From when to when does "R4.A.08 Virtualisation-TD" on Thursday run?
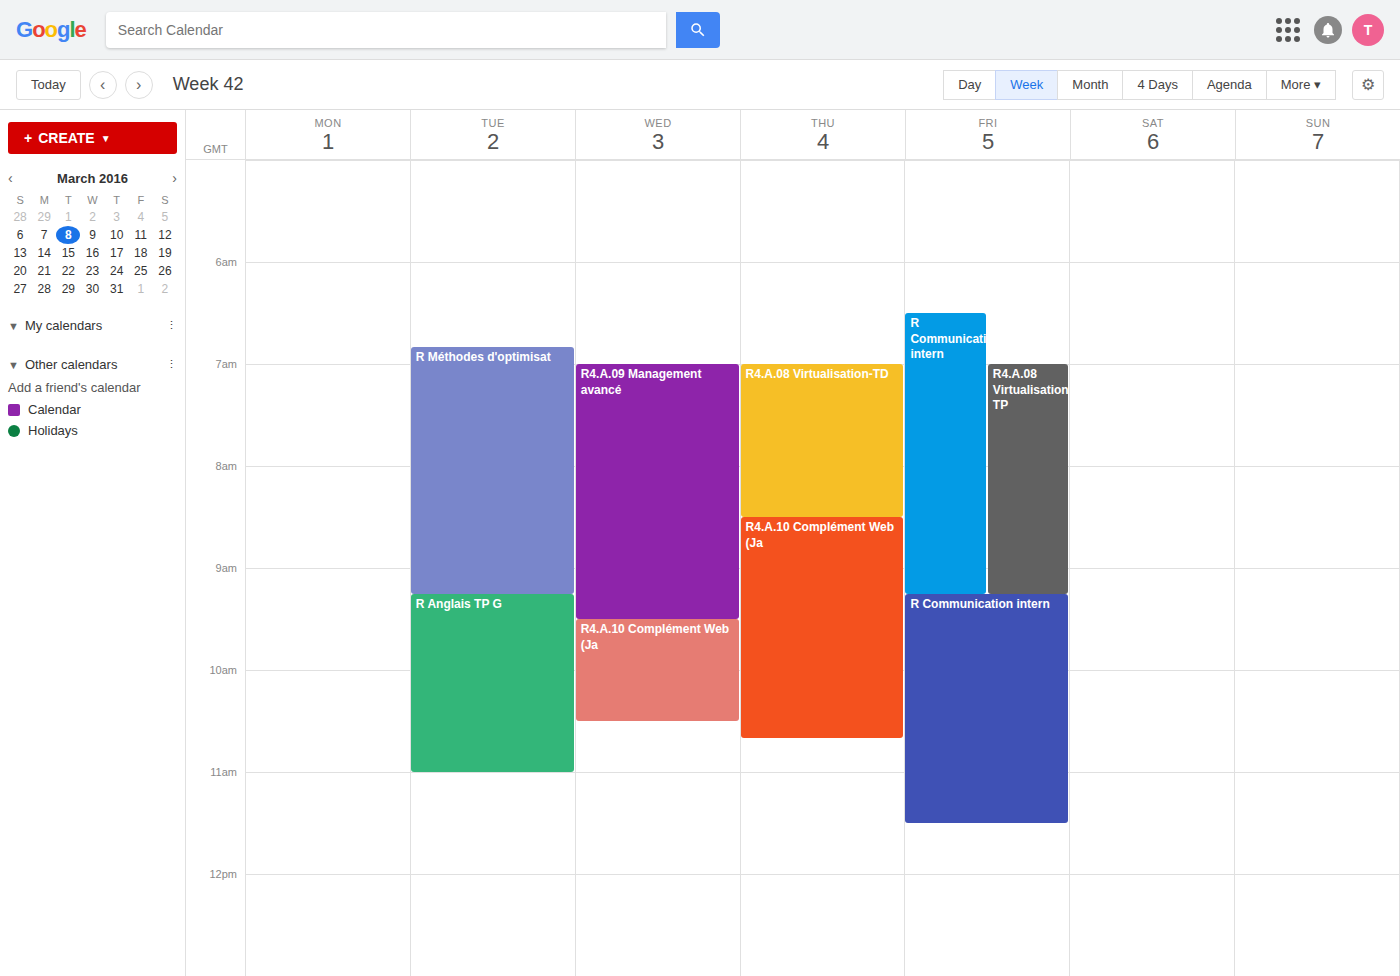
7:00 AM to 8:30 AM